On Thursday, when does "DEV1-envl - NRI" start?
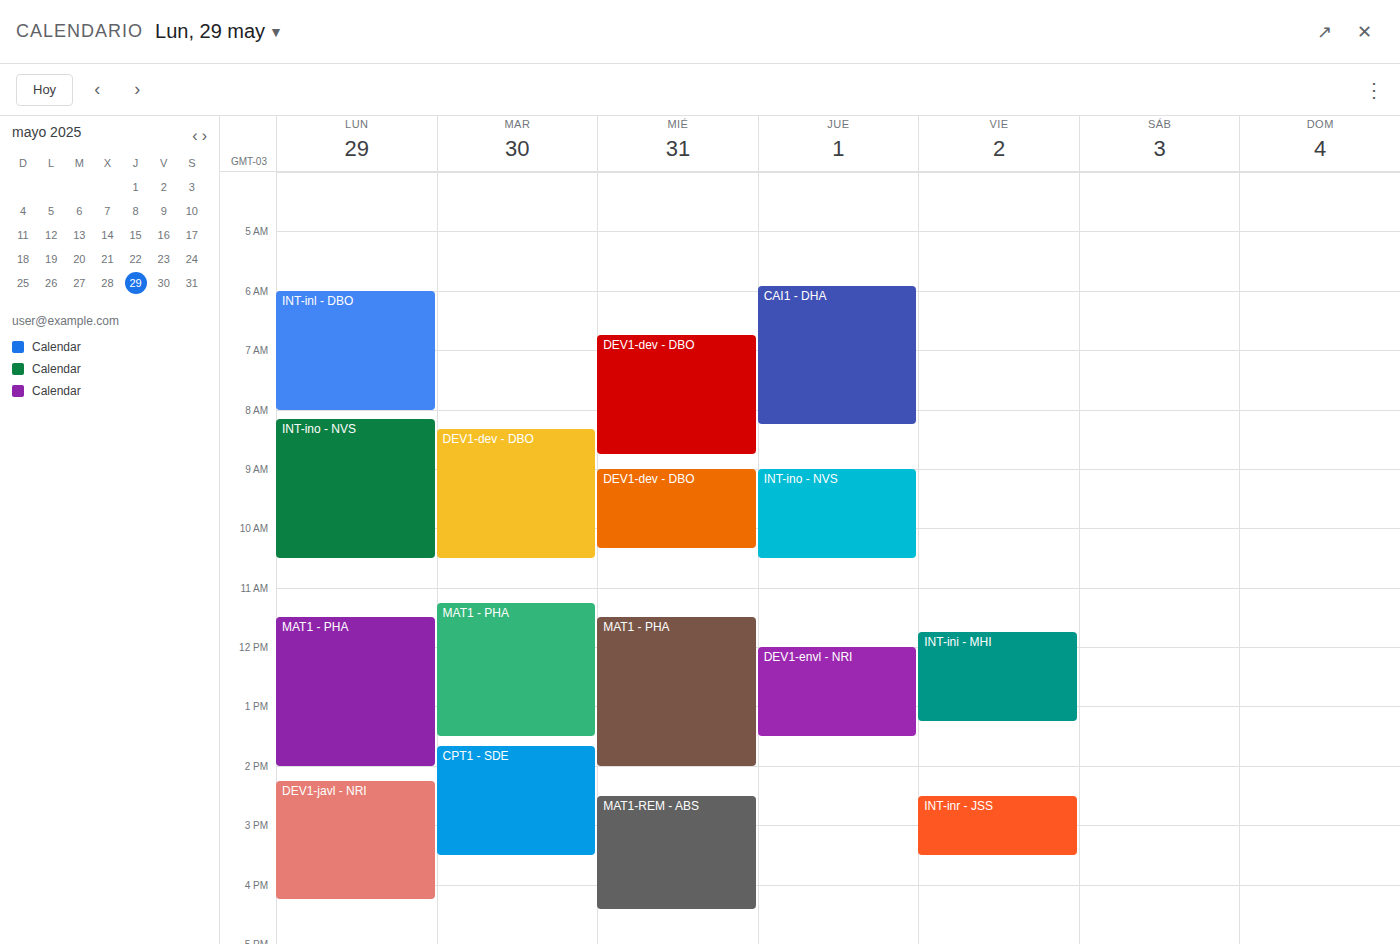
12:00 PM